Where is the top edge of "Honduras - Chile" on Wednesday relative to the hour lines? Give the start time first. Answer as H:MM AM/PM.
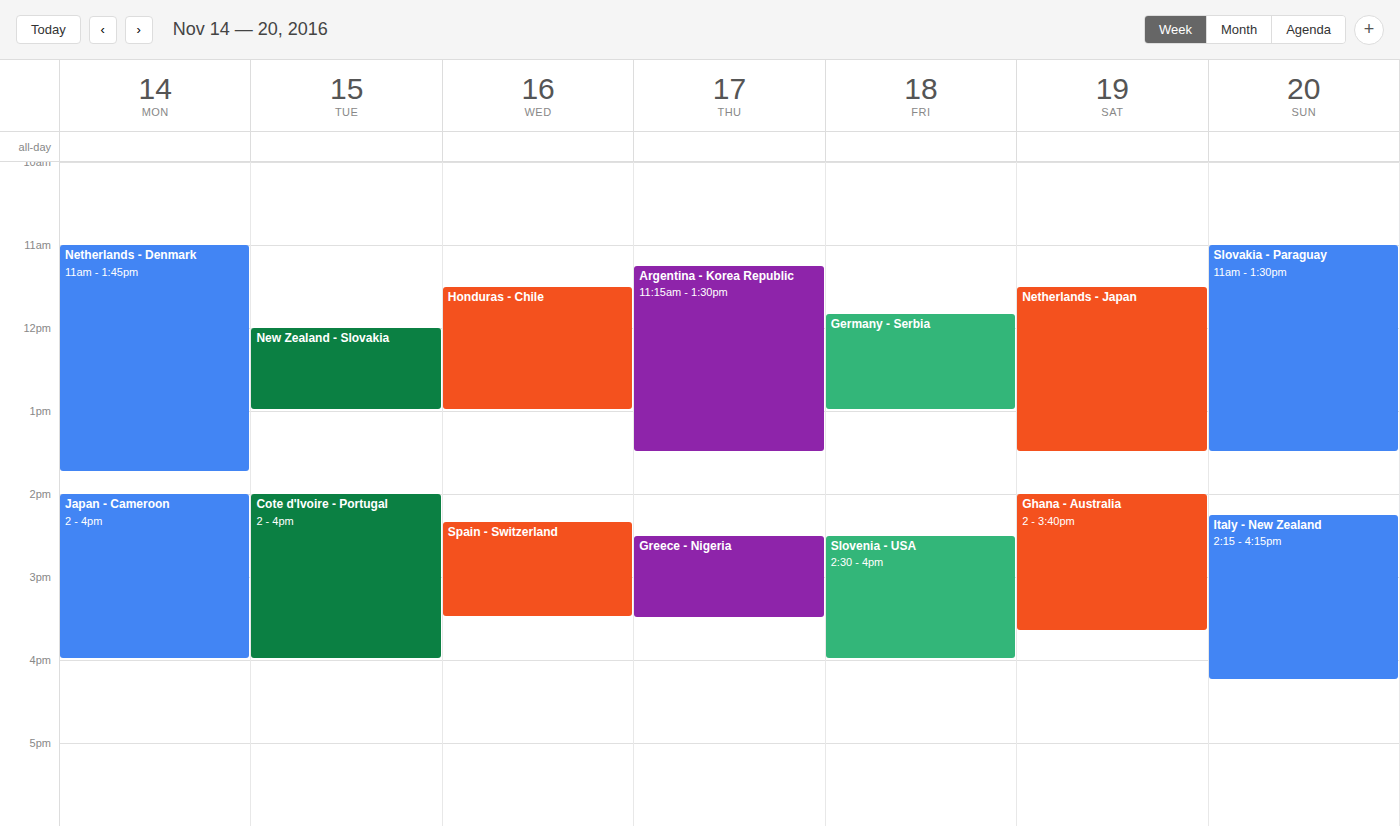
11:30 AM -- halfway between the 11 AM and 12 PM lines.